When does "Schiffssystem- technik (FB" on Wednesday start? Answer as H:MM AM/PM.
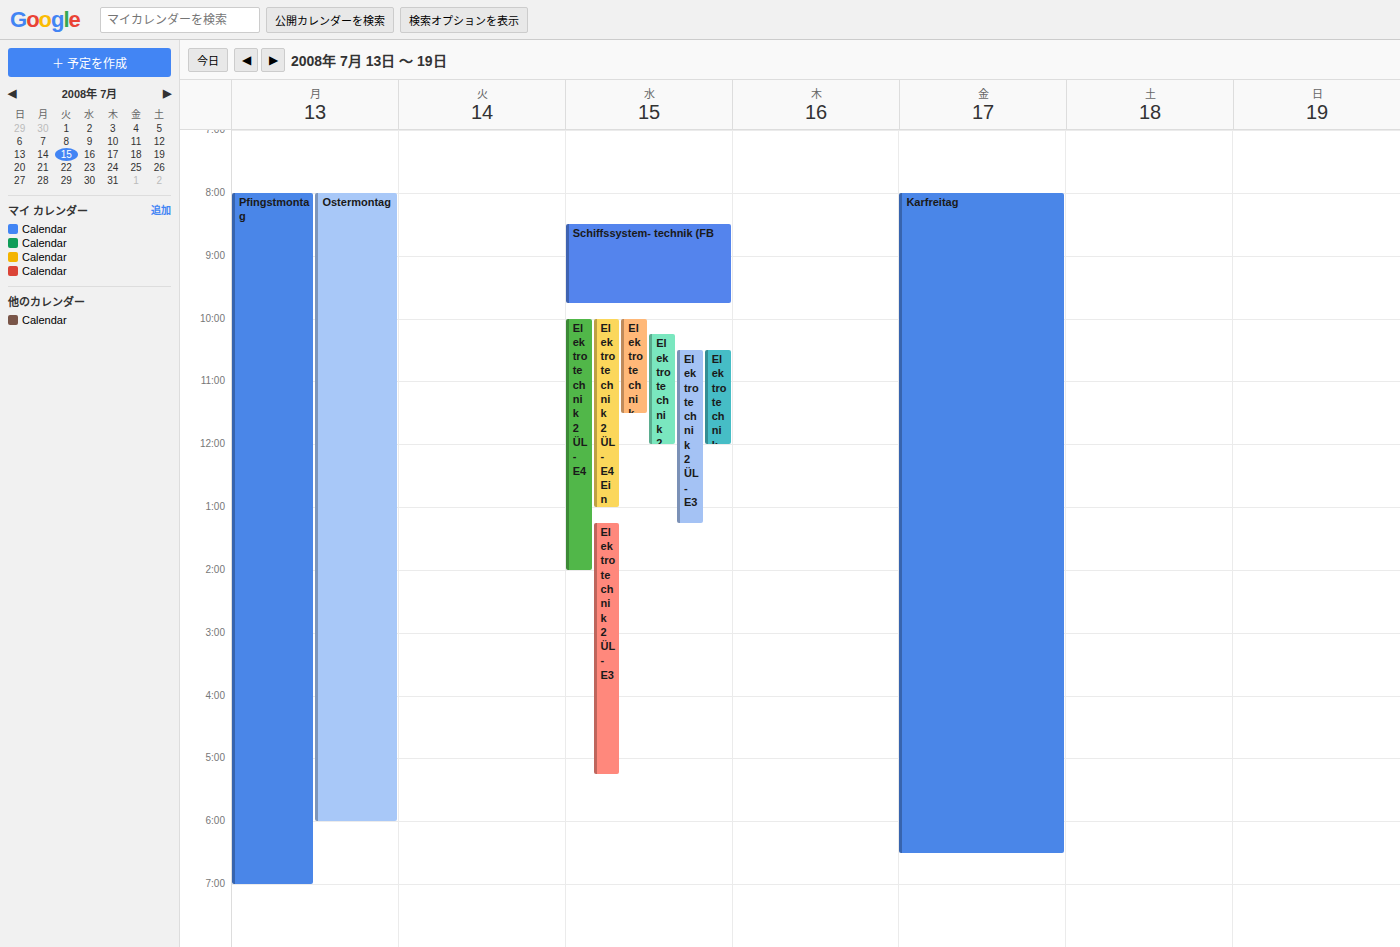
8:30 AM